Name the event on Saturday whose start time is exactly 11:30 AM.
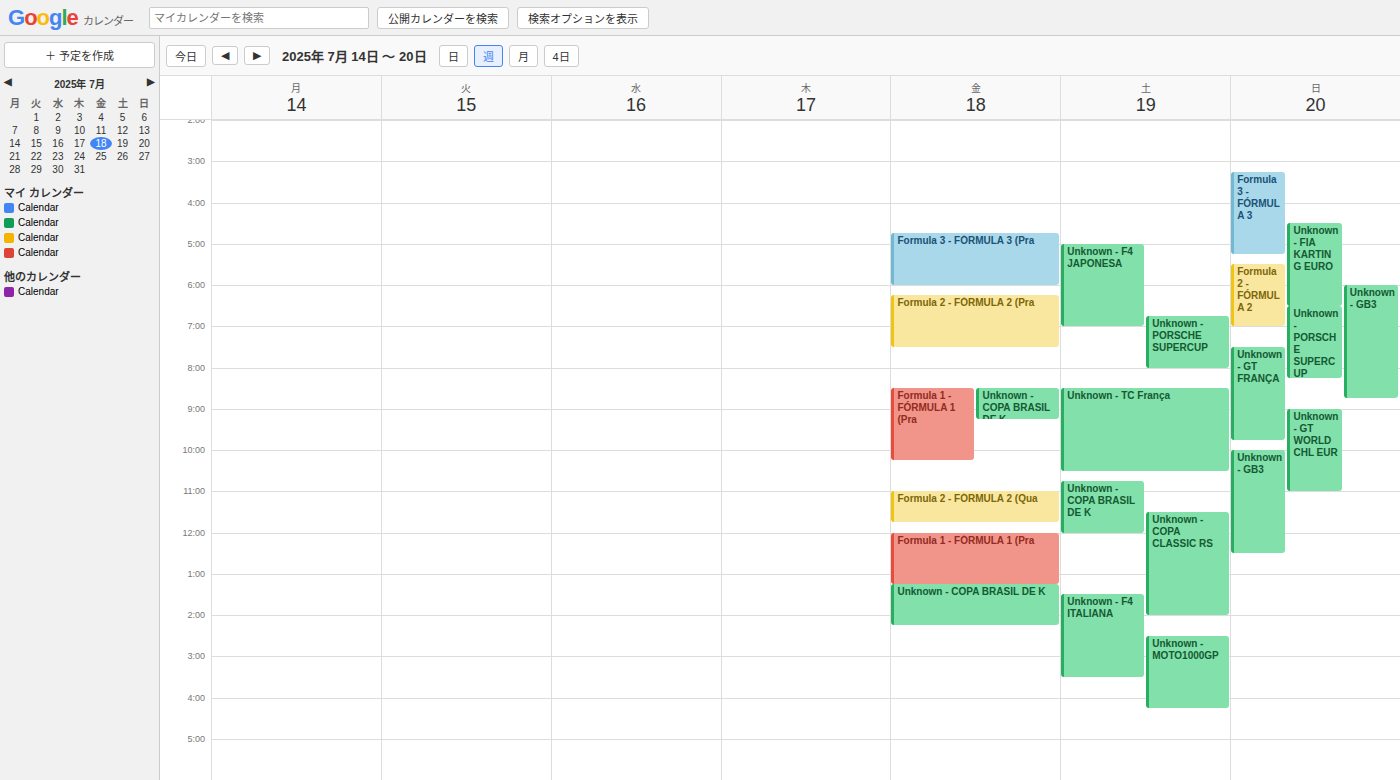
"Unknown - COPA CLASSIC RS"